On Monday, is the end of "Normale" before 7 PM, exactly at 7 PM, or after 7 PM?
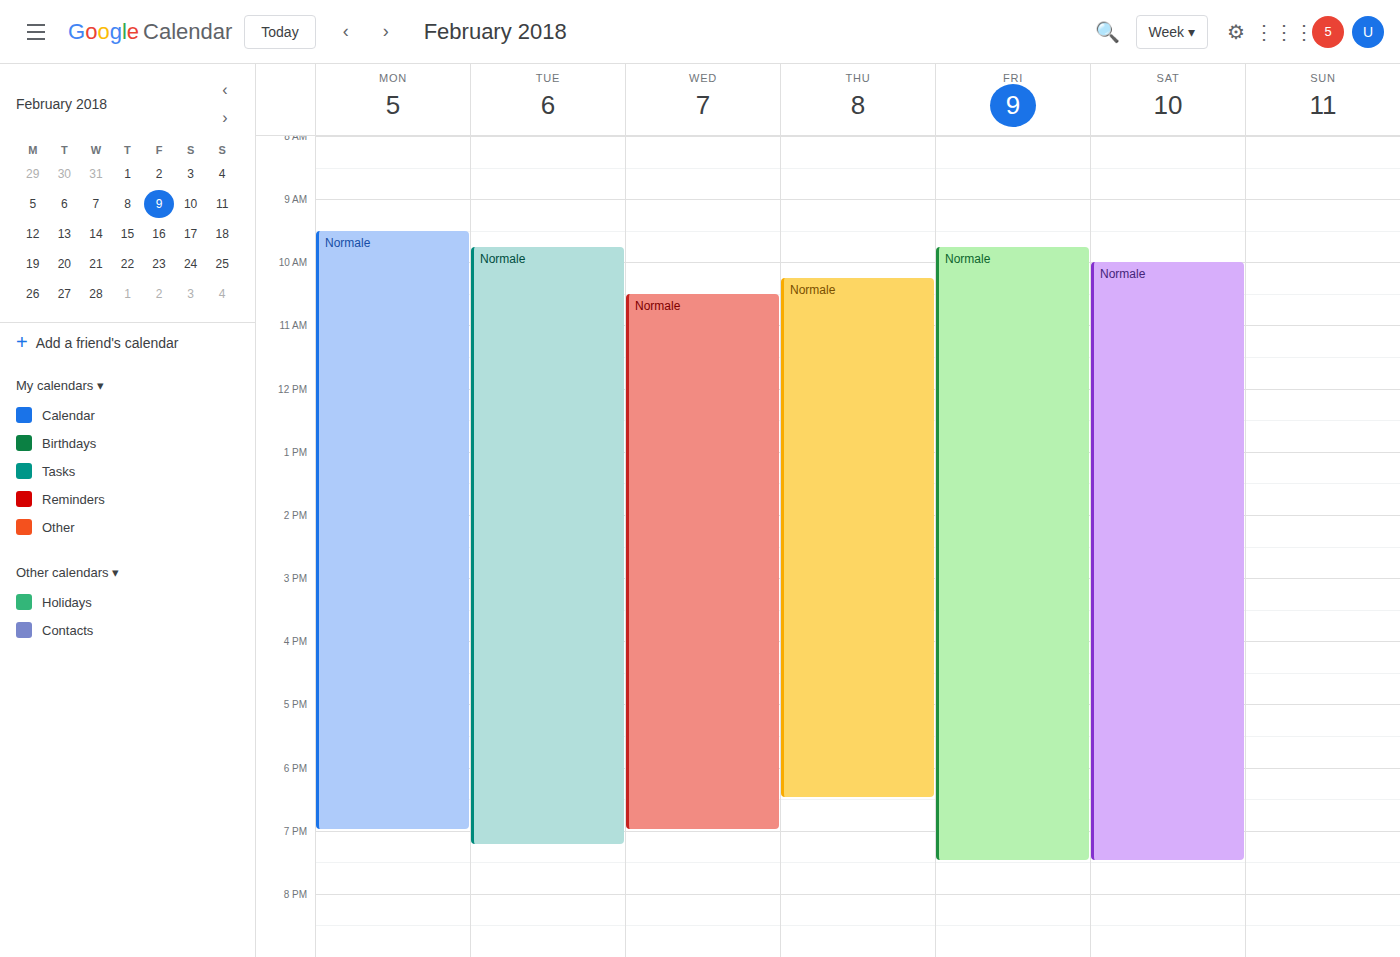
7:00 PM -- exactly at 7 PM, on the 7 PM line.